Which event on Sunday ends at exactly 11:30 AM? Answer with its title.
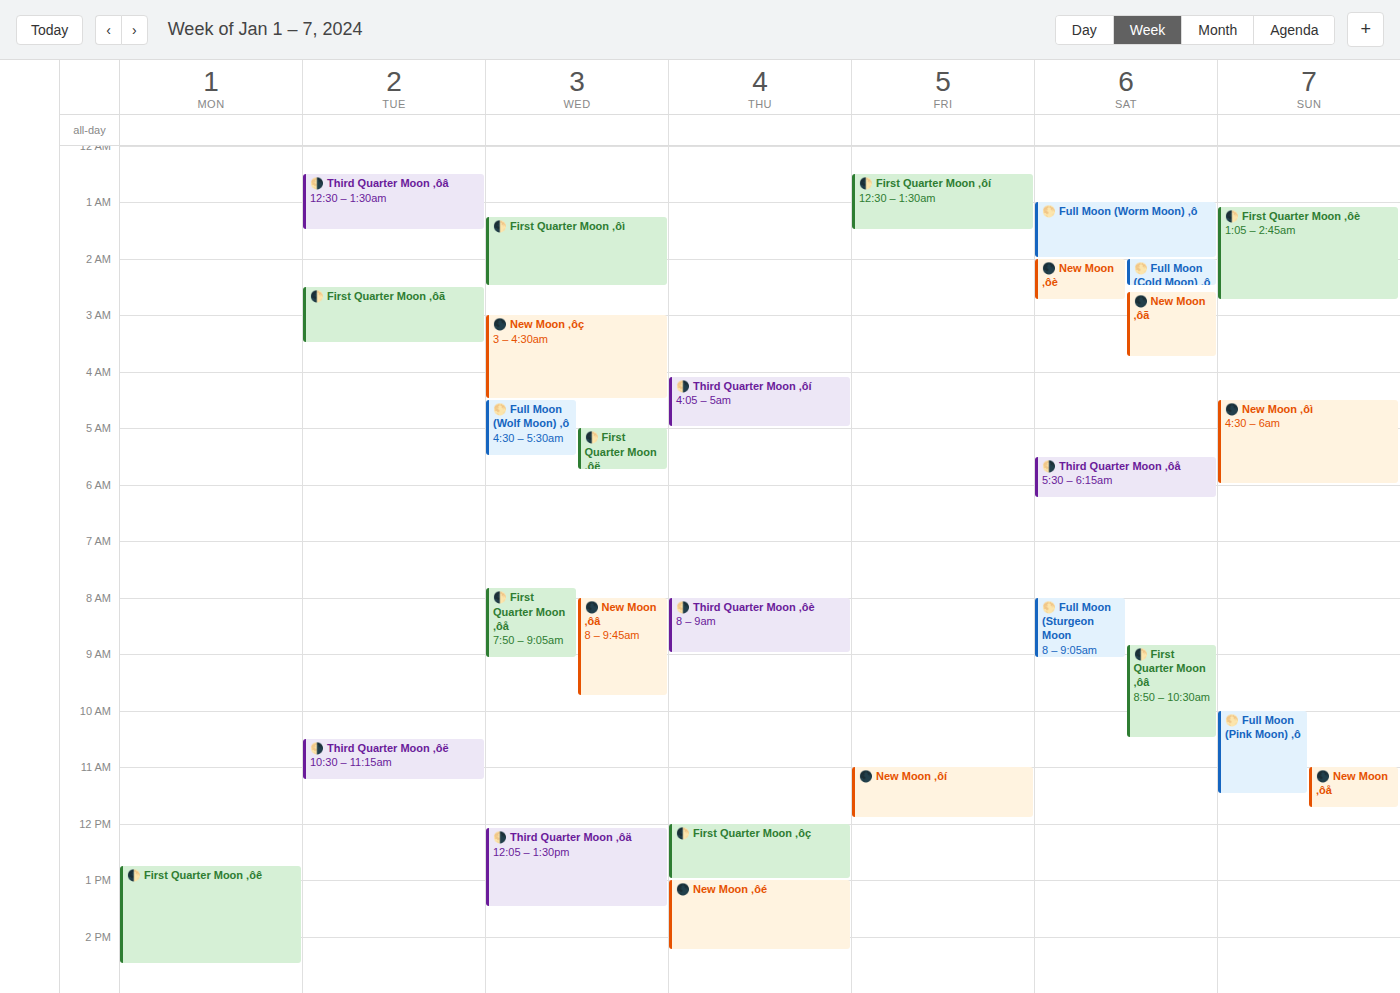
"🌕 Full Moon (Pink Moon) ‚ô"